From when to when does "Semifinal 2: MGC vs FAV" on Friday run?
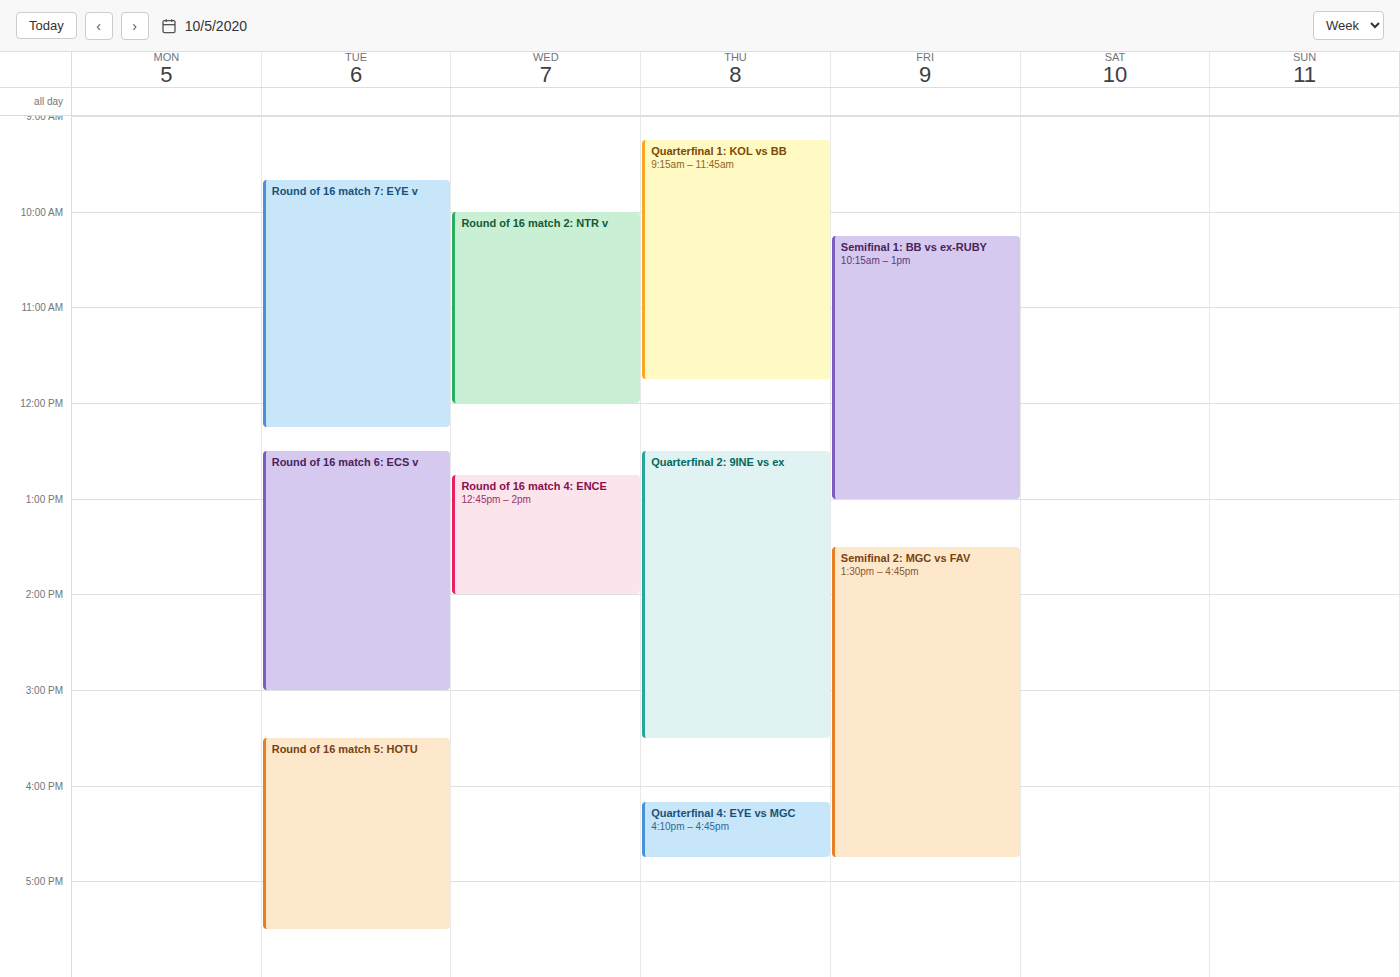
1:30 PM to 4:45 PM